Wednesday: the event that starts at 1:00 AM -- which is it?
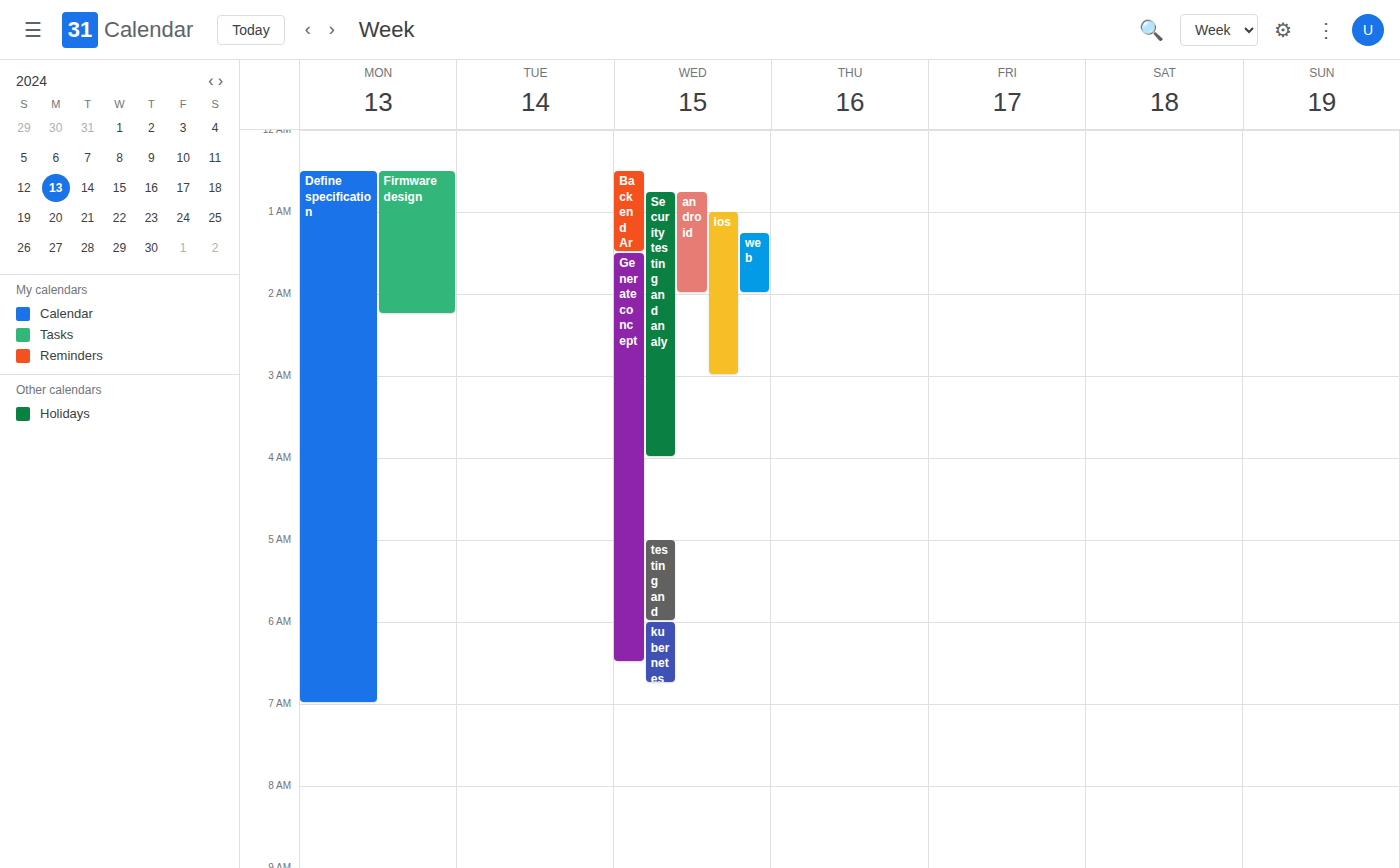
"ios"